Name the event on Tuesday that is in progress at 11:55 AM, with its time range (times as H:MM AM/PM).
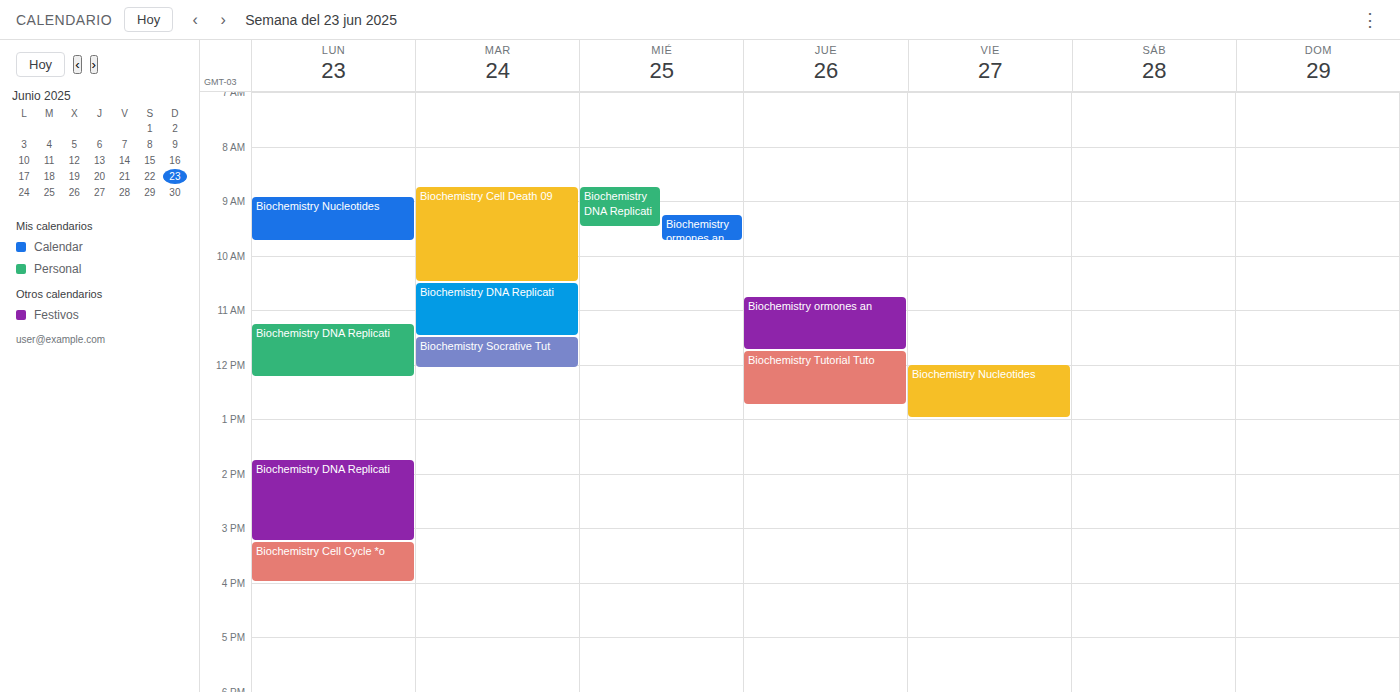
"Biochemistry Socrative Tut", 11:30 AM to 12:05 PM